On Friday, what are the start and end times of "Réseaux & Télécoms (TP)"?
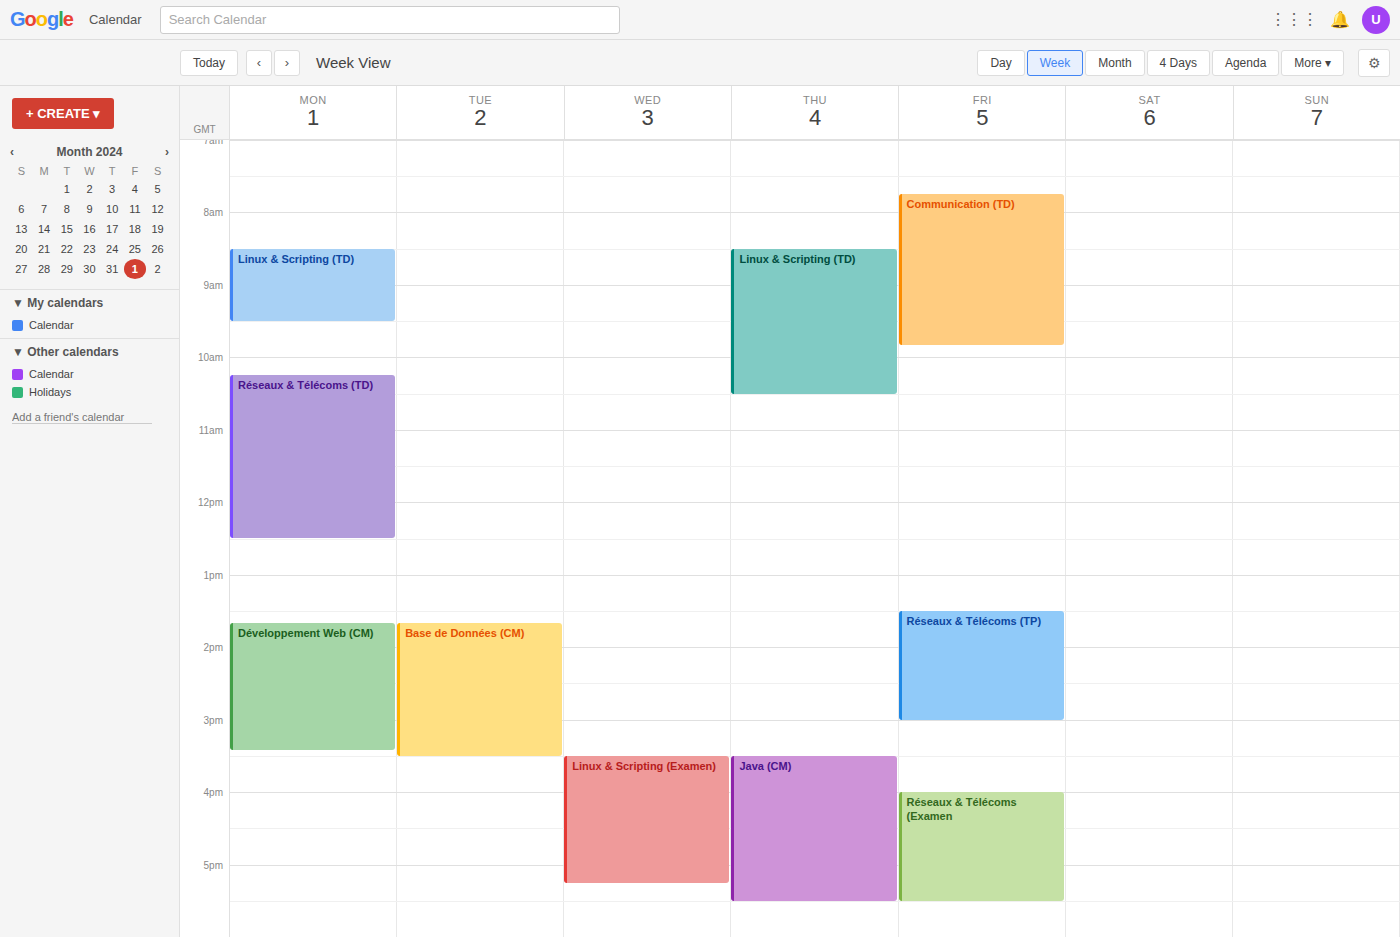
1:30 PM to 3:00 PM